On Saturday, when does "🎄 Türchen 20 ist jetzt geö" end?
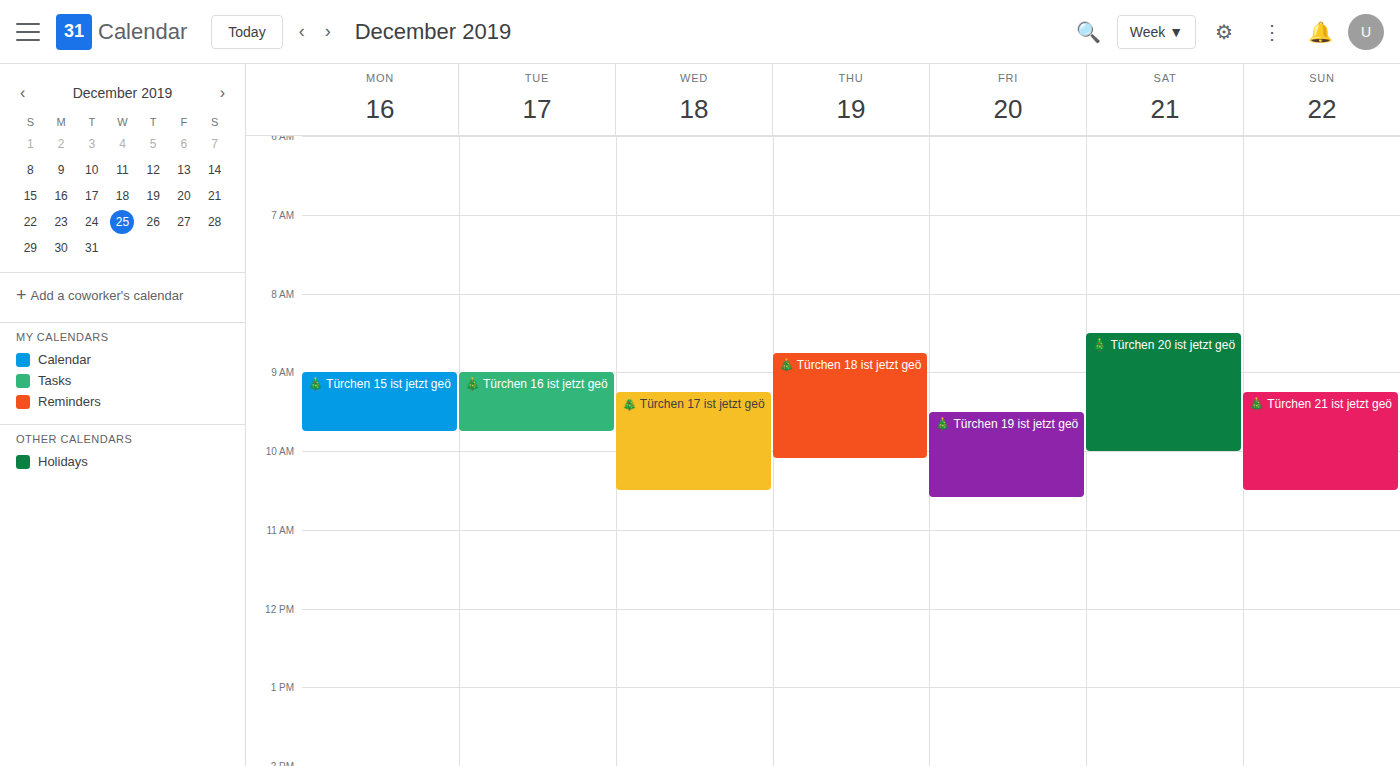
10:00